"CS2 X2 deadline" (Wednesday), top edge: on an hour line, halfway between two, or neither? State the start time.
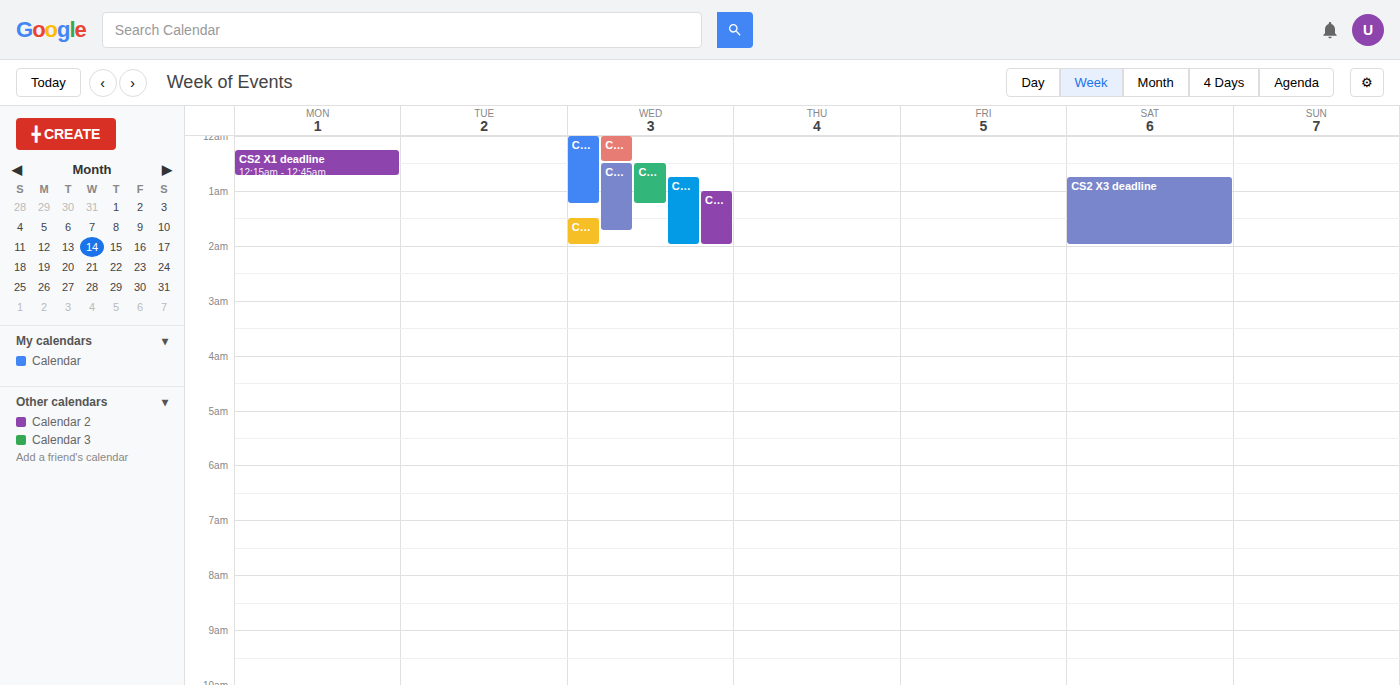
12:30 AM -- halfway between the 12 AM and 1 AM lines.